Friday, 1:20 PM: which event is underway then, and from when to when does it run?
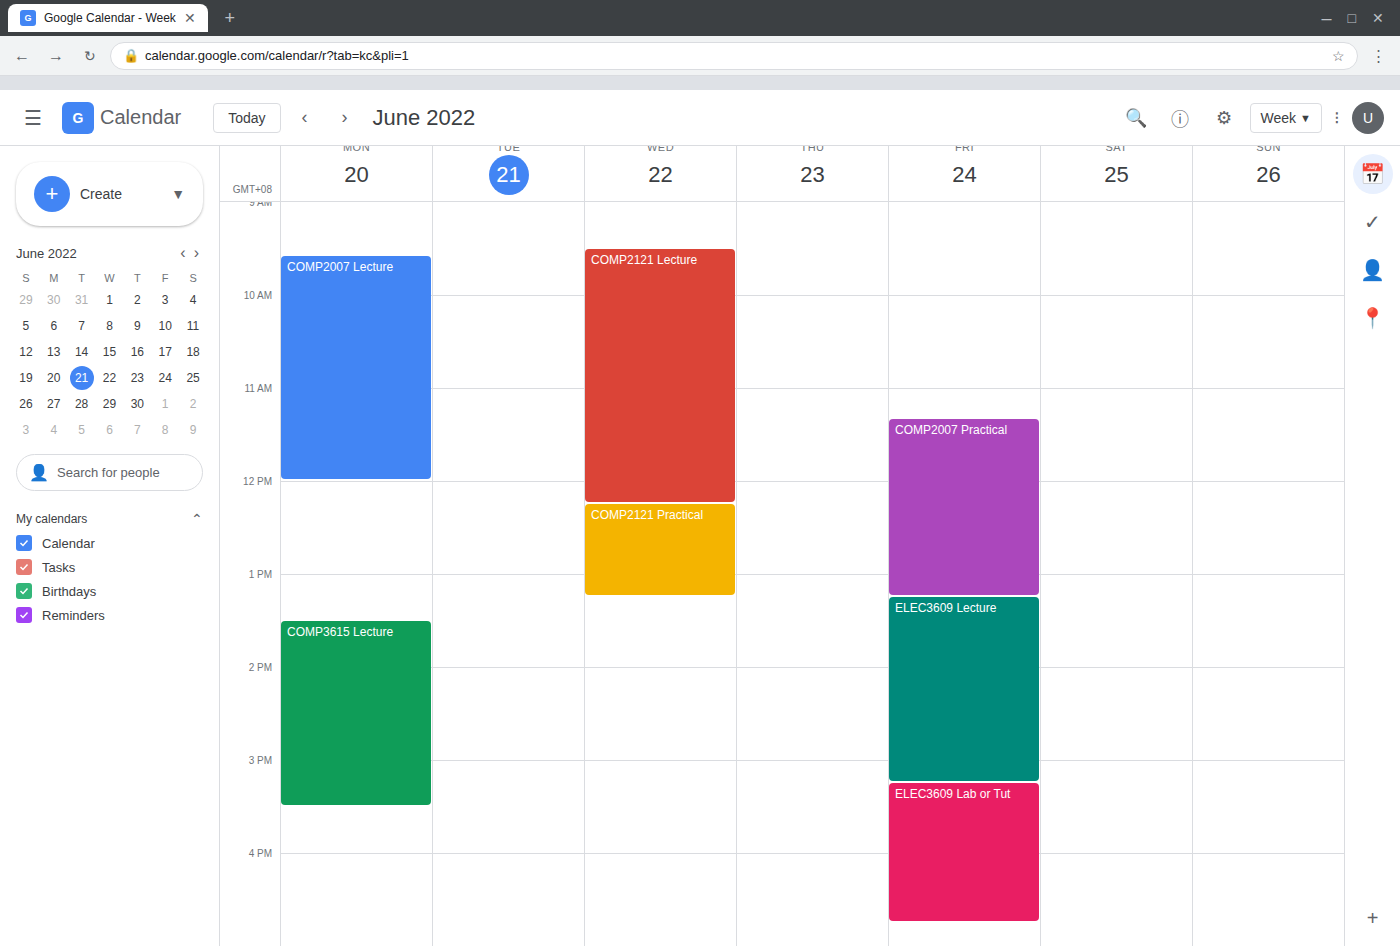
"ELEC3609 Lecture", 1:15 PM to 3:15 PM